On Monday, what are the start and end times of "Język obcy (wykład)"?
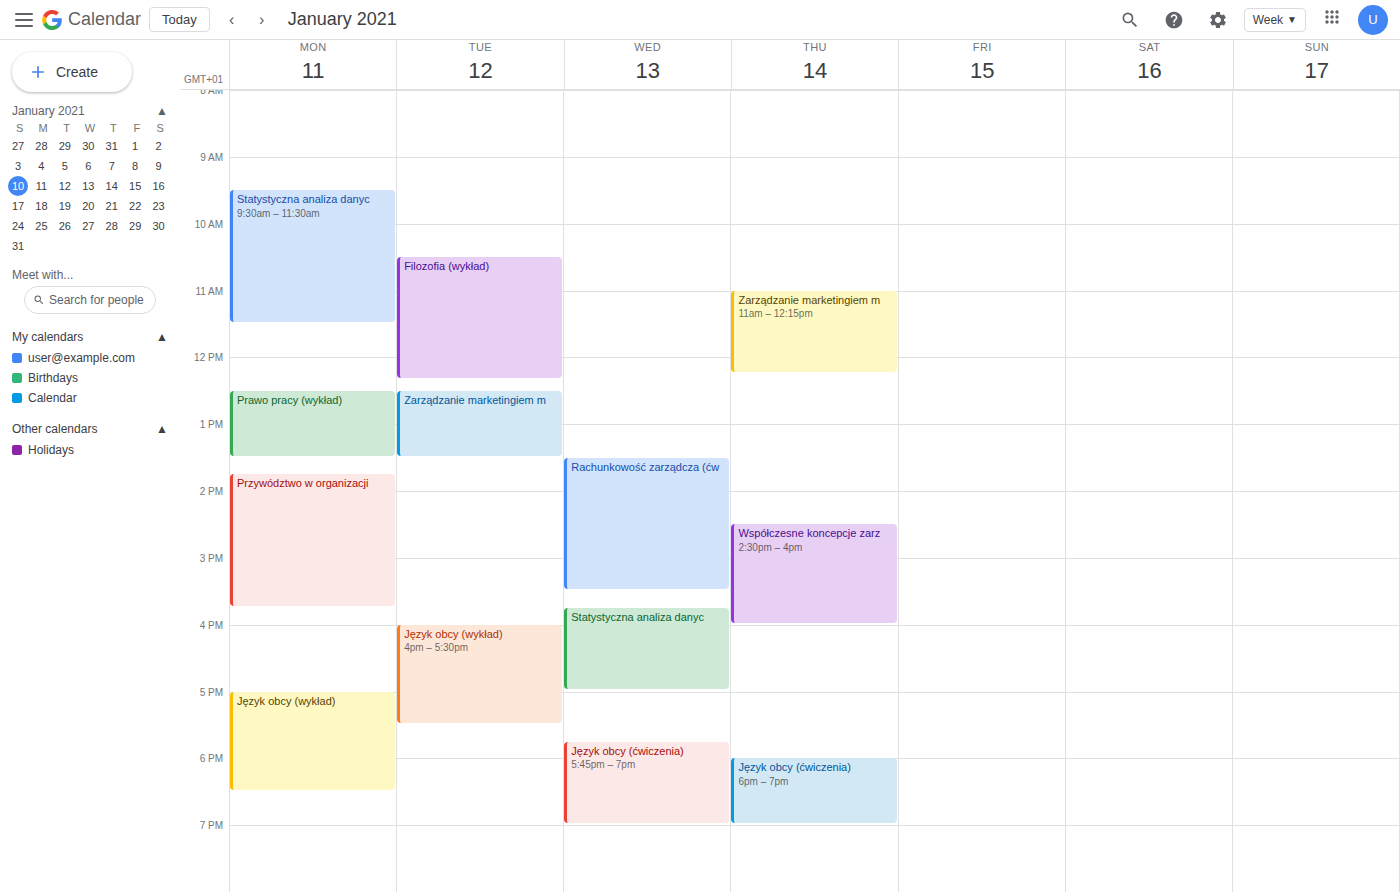
5:00 PM to 6:30 PM